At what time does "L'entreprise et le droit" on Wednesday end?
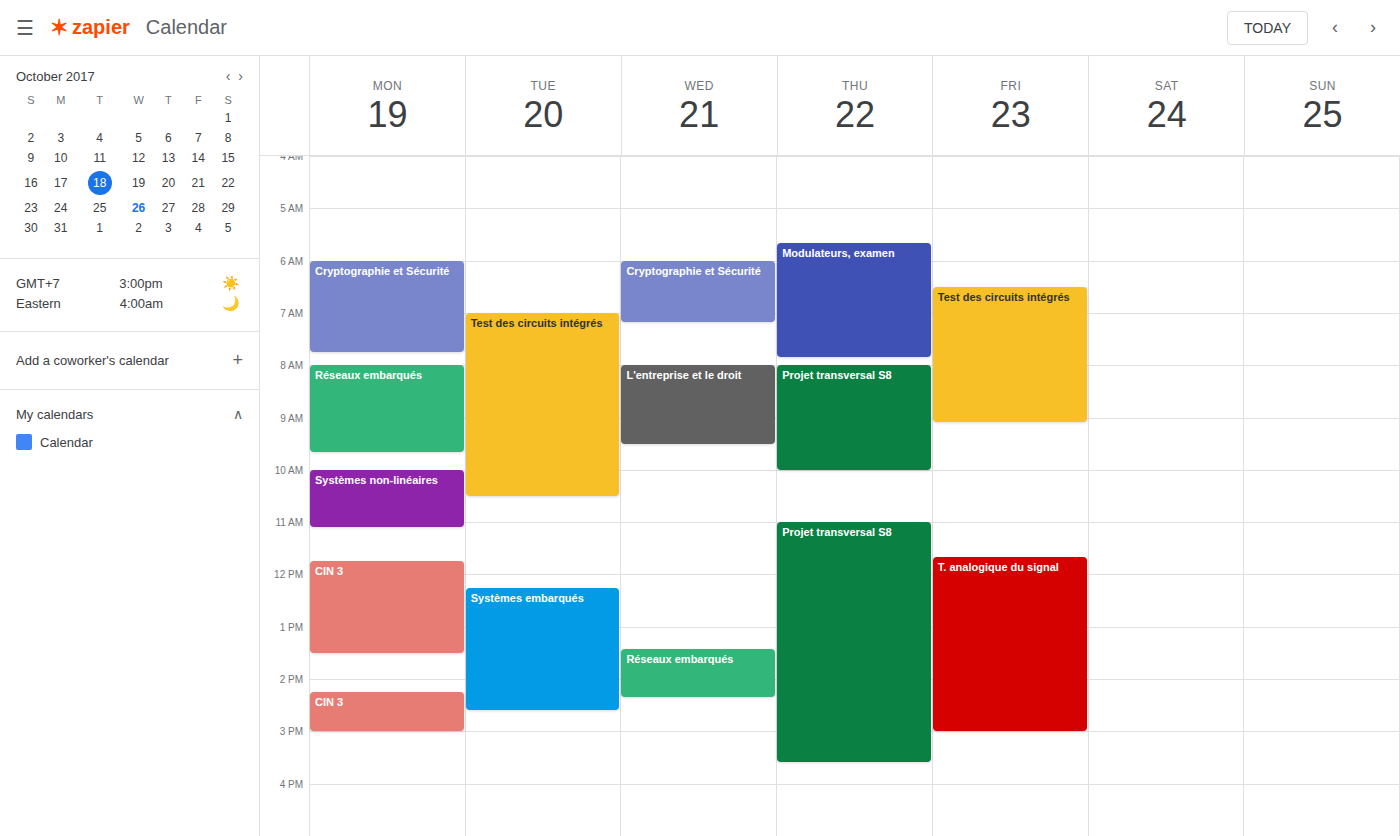
9:30 AM